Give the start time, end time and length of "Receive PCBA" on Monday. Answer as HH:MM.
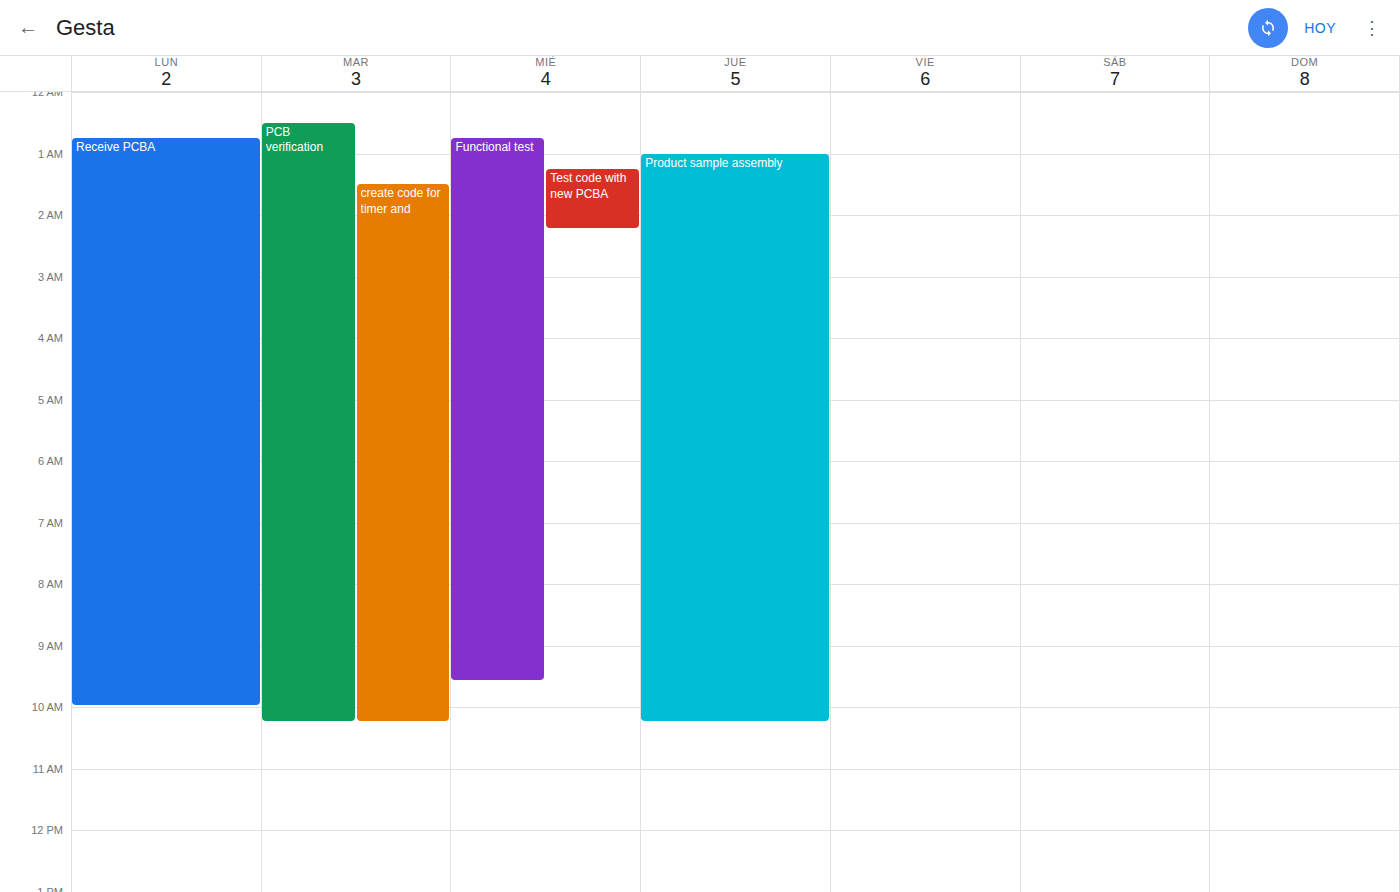
00:45 to 10:00, 9 hours 15 minutes